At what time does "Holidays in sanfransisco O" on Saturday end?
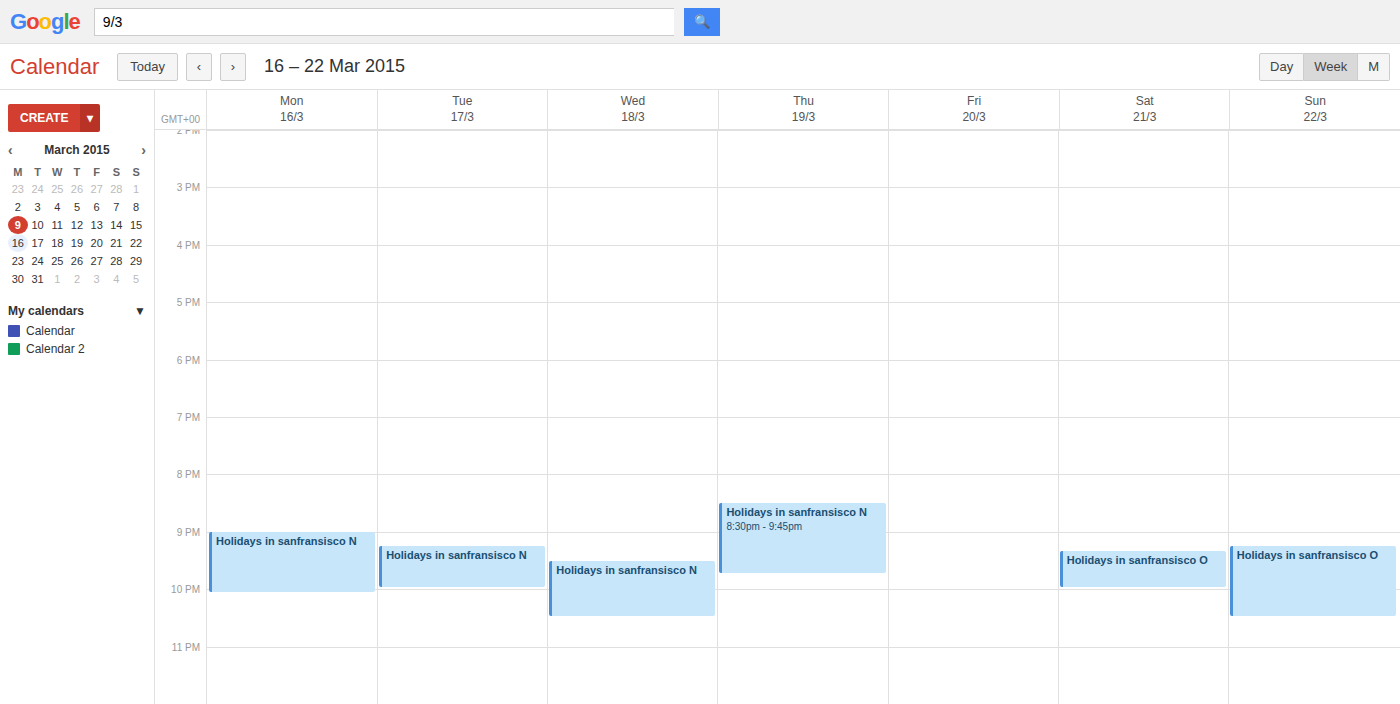
10:00 PM